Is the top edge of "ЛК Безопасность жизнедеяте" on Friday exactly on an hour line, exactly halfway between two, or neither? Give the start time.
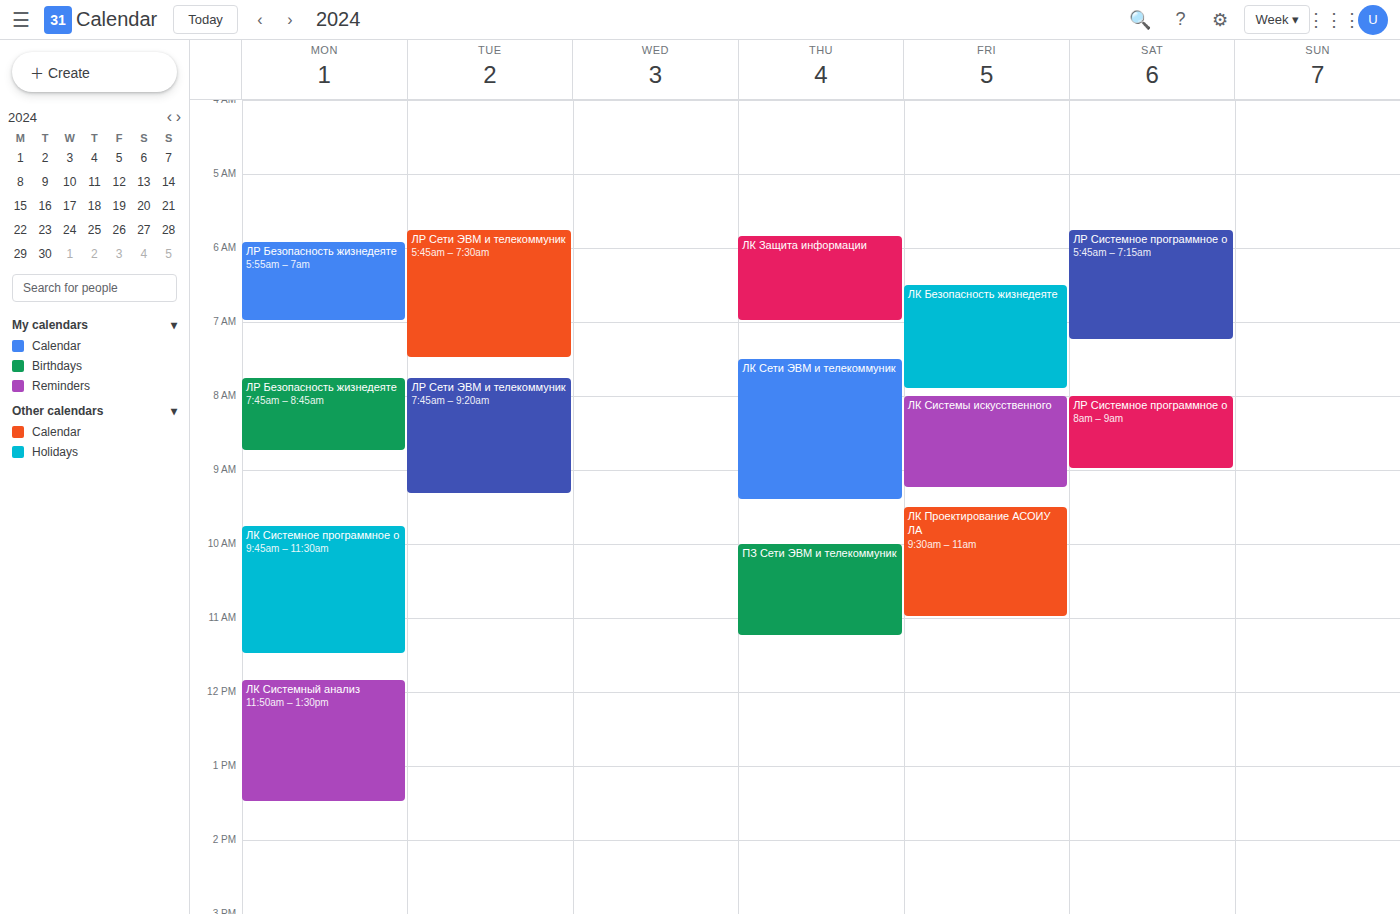
06:30 -- halfway between the 06:00 and 07:00 lines.